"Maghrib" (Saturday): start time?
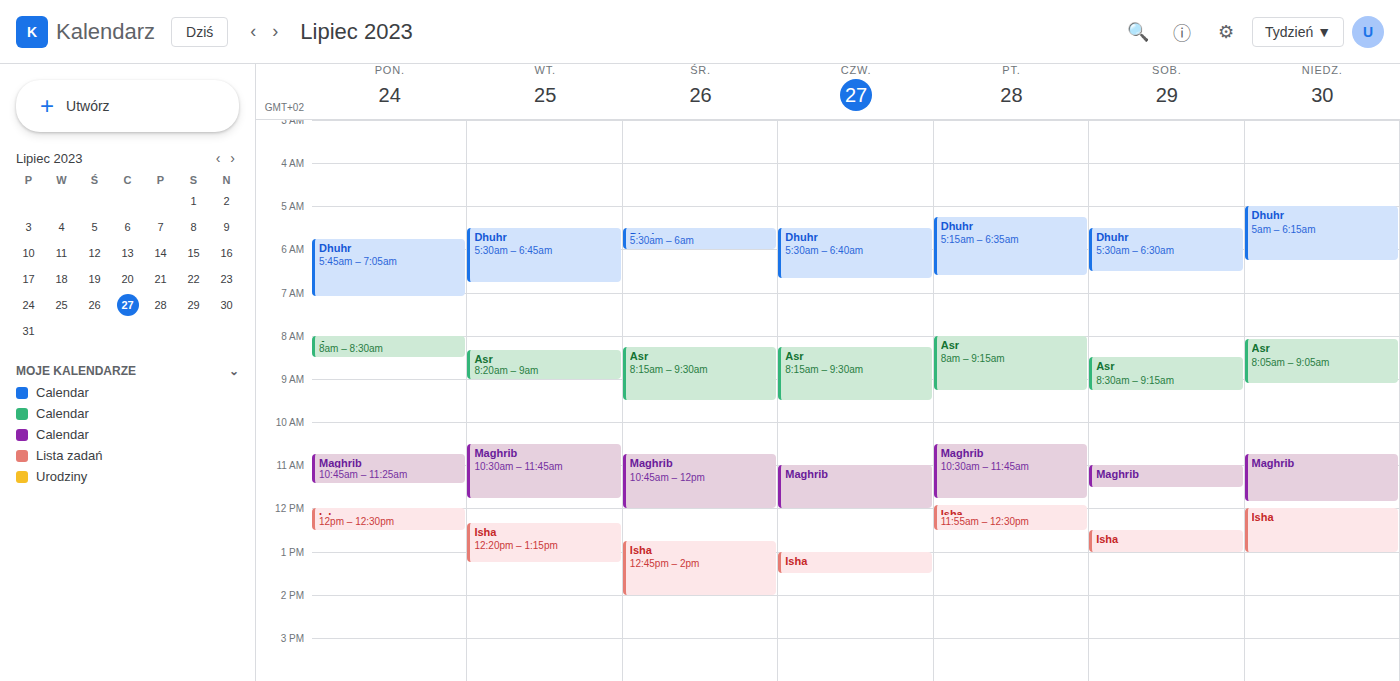
11:00 AM